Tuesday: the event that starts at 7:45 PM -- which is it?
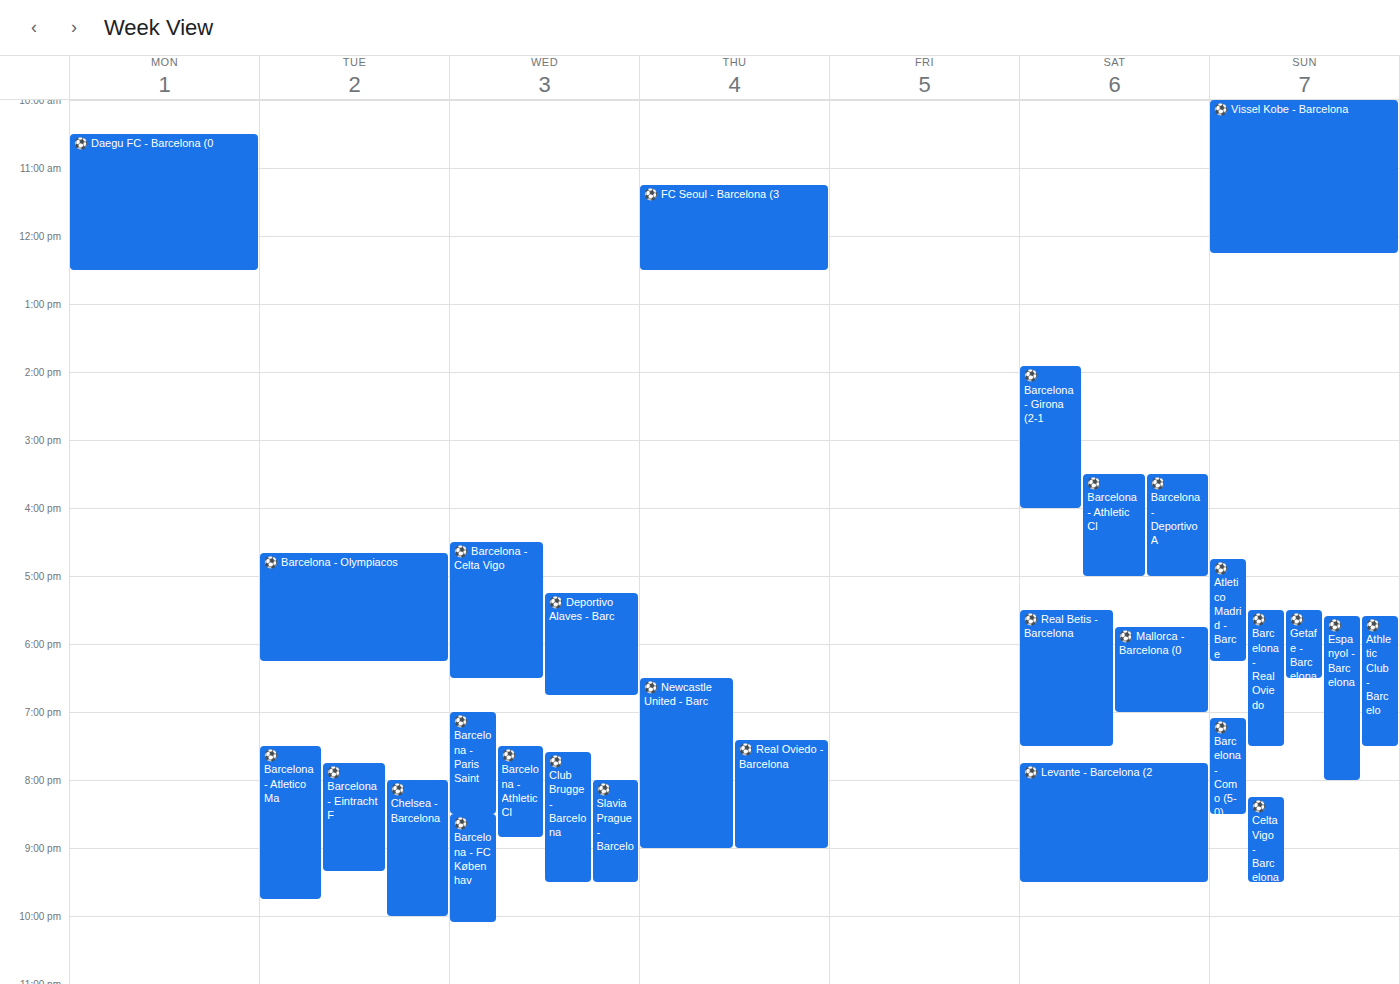
"⚽️ Barcelona - Eintracht F"